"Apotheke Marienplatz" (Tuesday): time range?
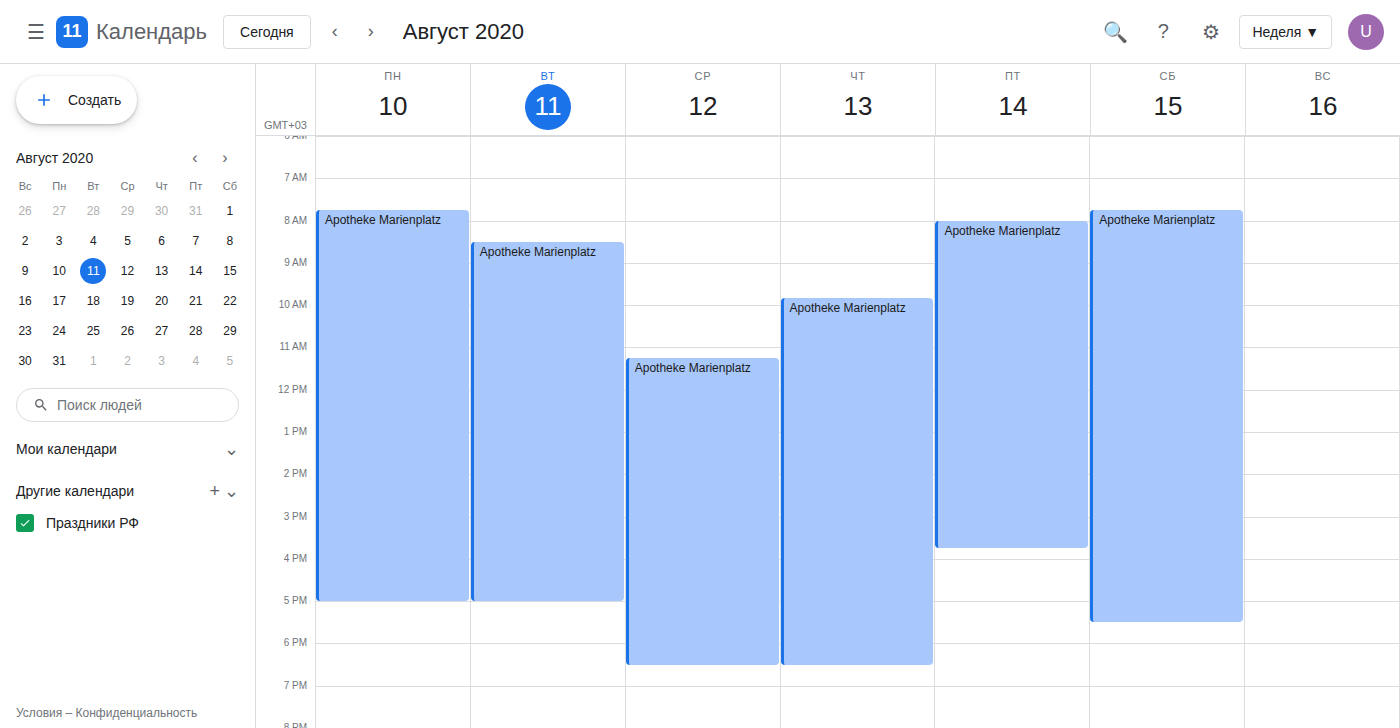
8:30 AM to 5:00 PM